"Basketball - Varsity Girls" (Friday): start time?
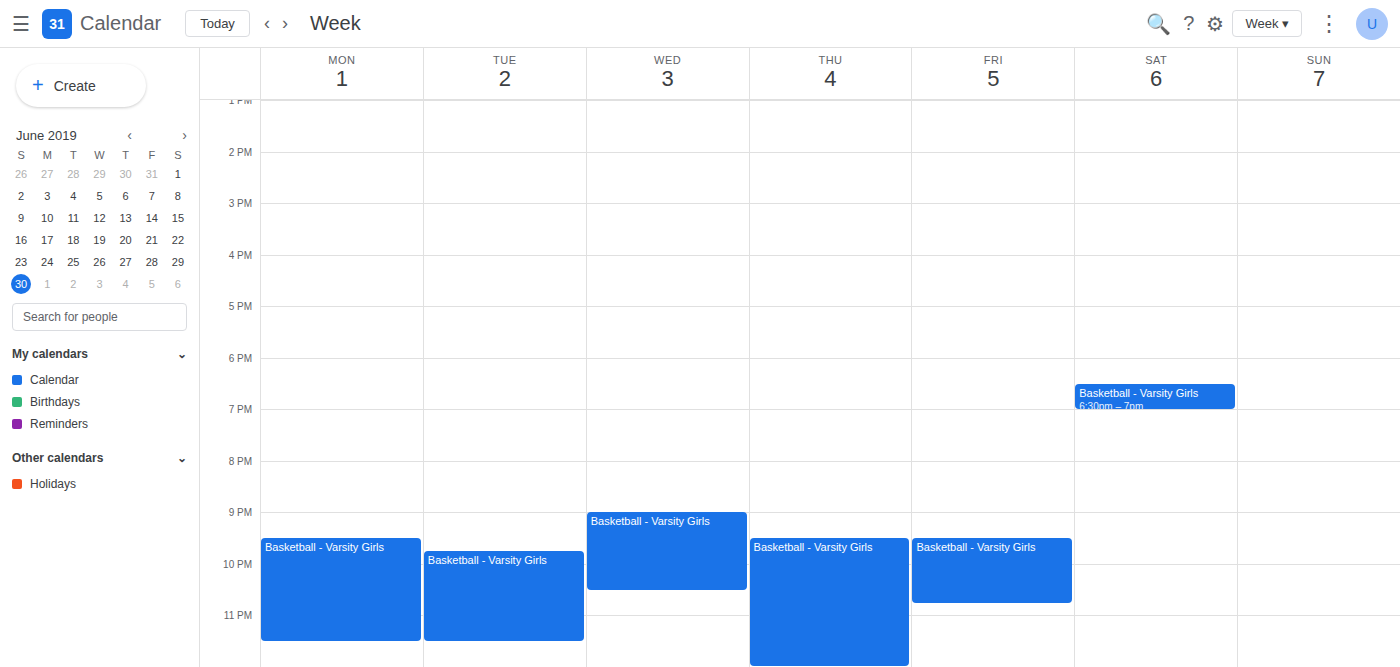
9:30 PM